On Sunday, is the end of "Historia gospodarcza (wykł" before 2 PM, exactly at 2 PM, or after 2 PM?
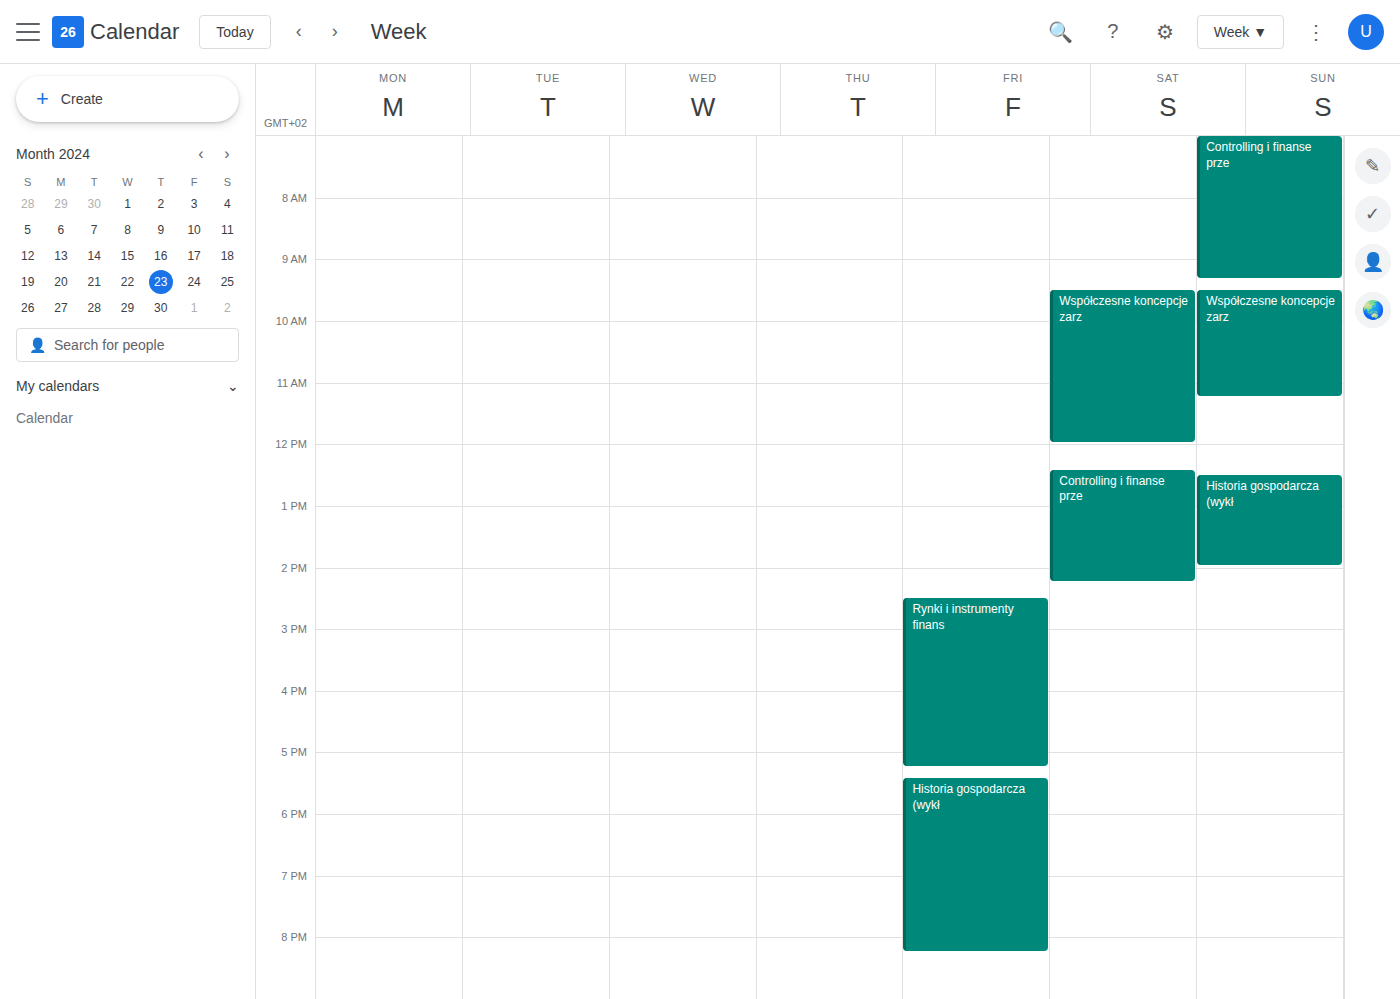
2:00 PM -- exactly at 2 PM, on the 2 PM line.